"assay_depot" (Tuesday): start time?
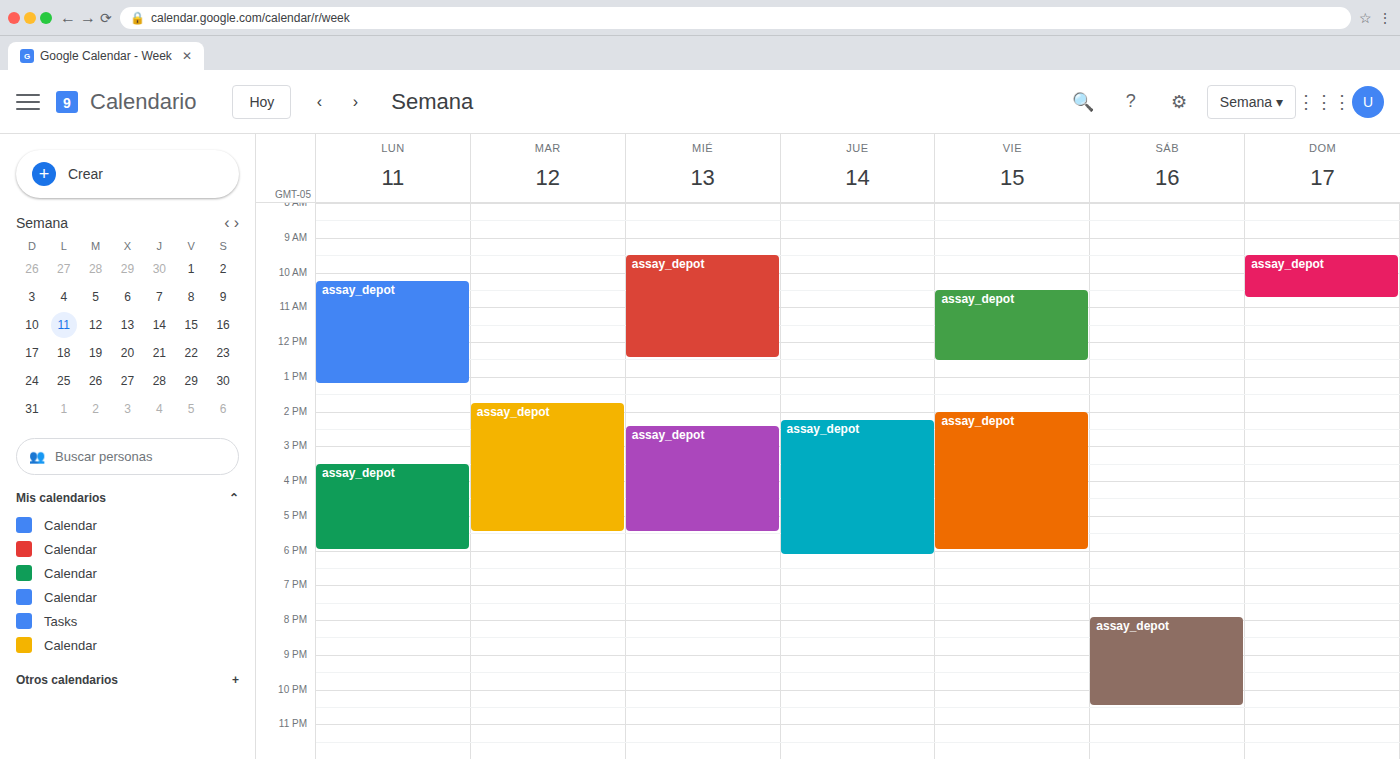
1:45 PM